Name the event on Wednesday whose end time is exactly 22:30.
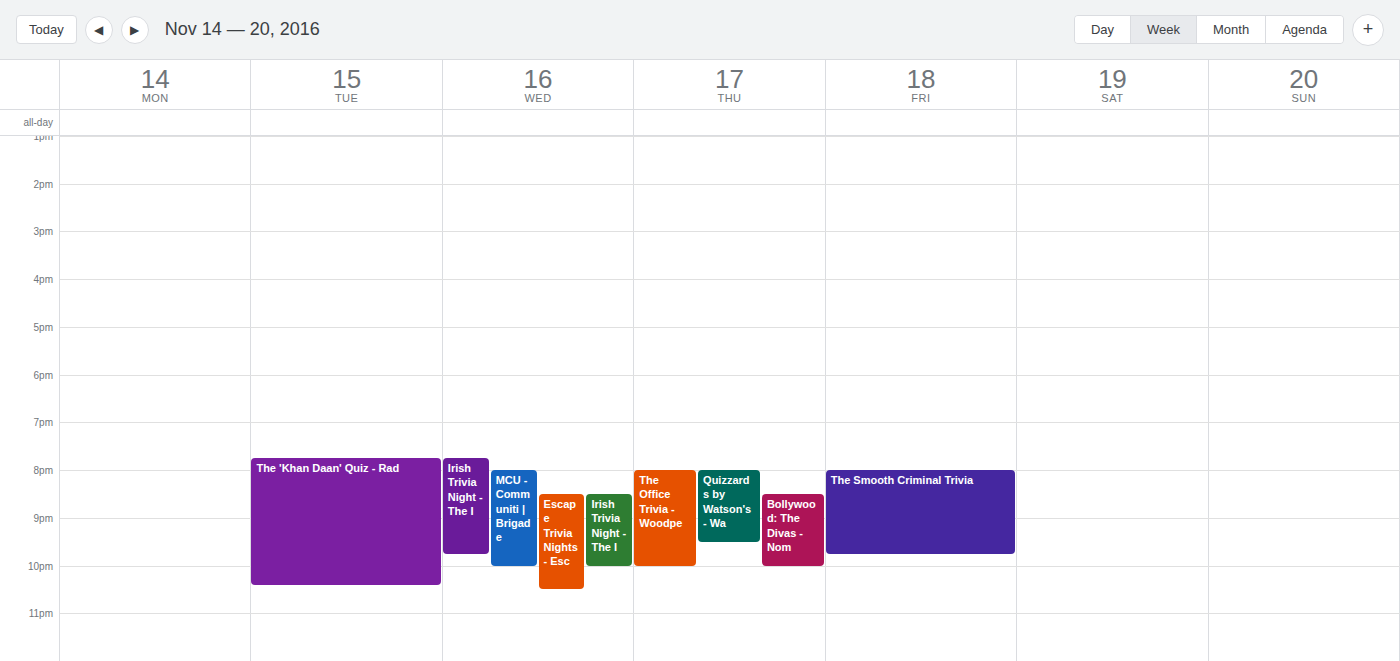
"Escape Trivia Nights - Esc"